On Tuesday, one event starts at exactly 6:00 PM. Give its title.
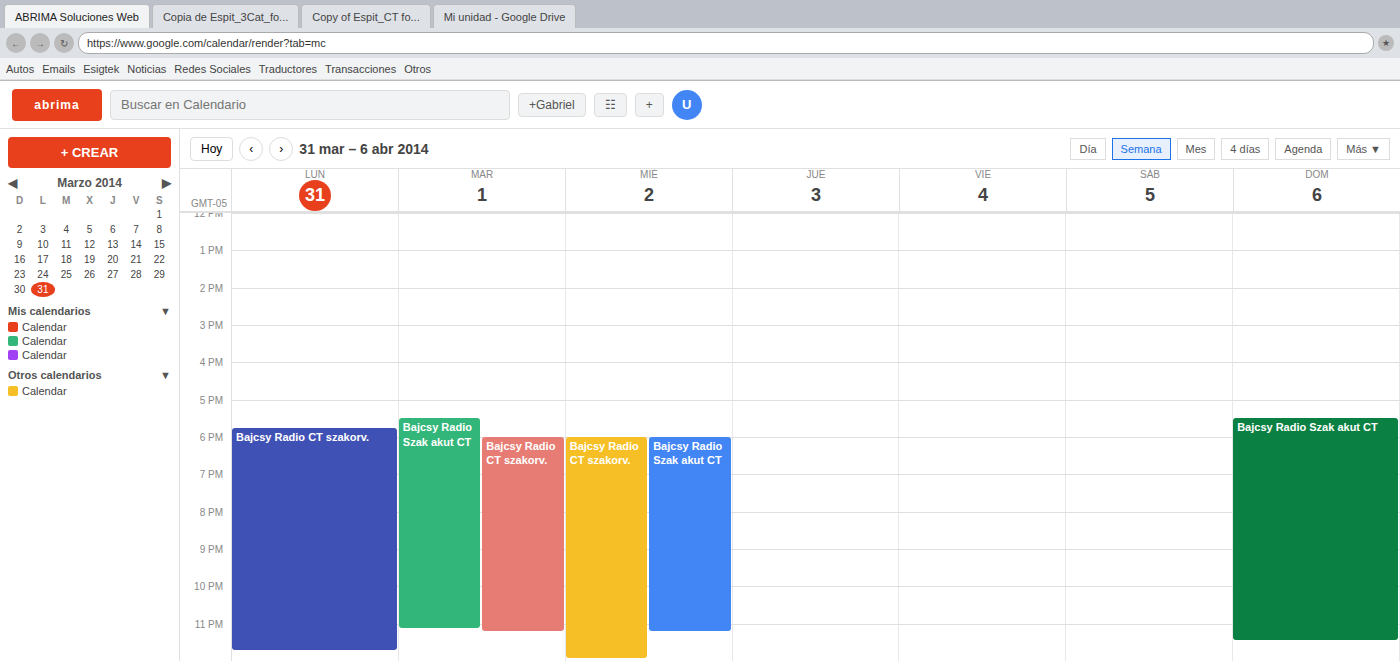
"Bajcsy Radio CT szakorv."